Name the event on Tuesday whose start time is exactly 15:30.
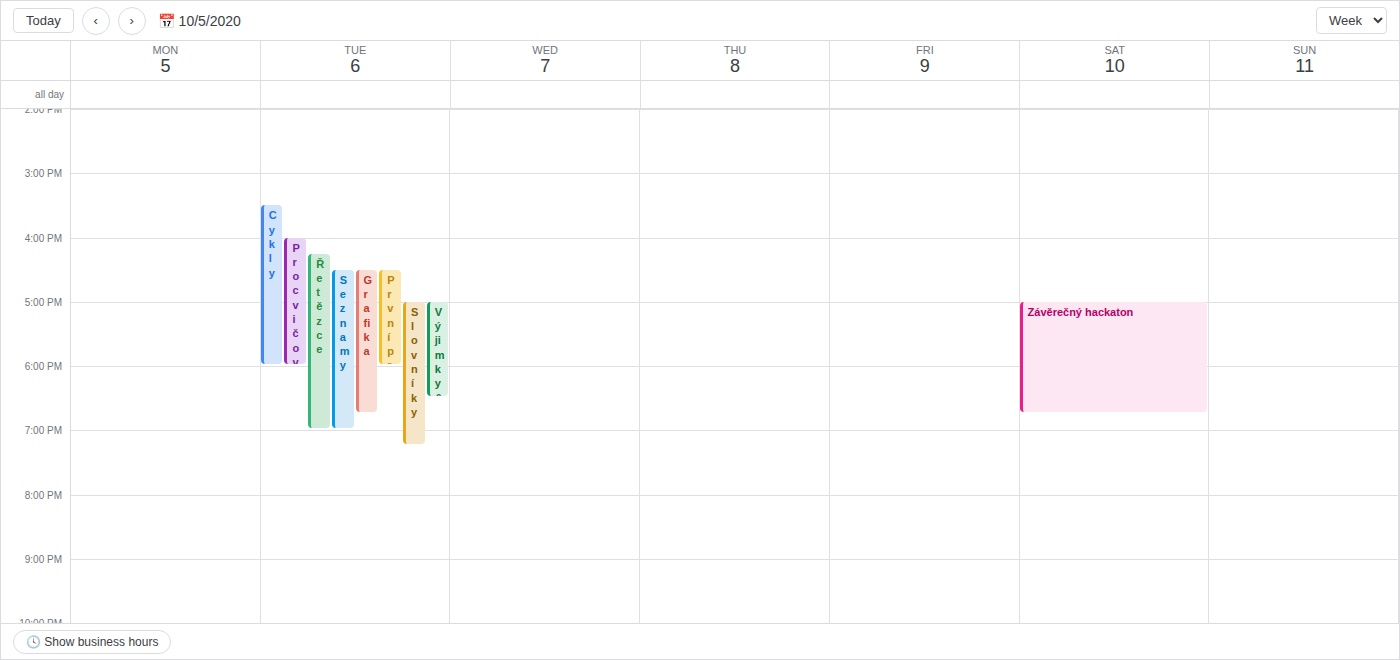
"Cykly"